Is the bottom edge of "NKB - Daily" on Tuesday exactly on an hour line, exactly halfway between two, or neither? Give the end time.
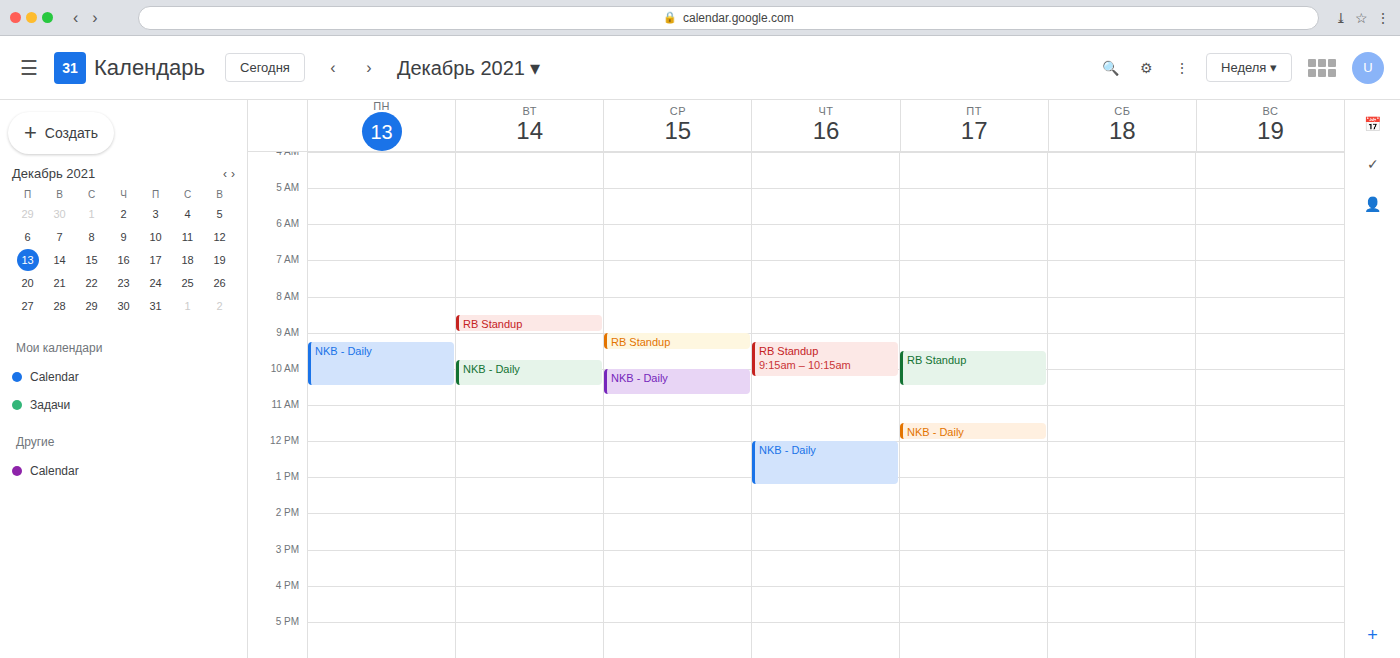
10:30 AM -- halfway between the 10 AM and 11 AM lines.